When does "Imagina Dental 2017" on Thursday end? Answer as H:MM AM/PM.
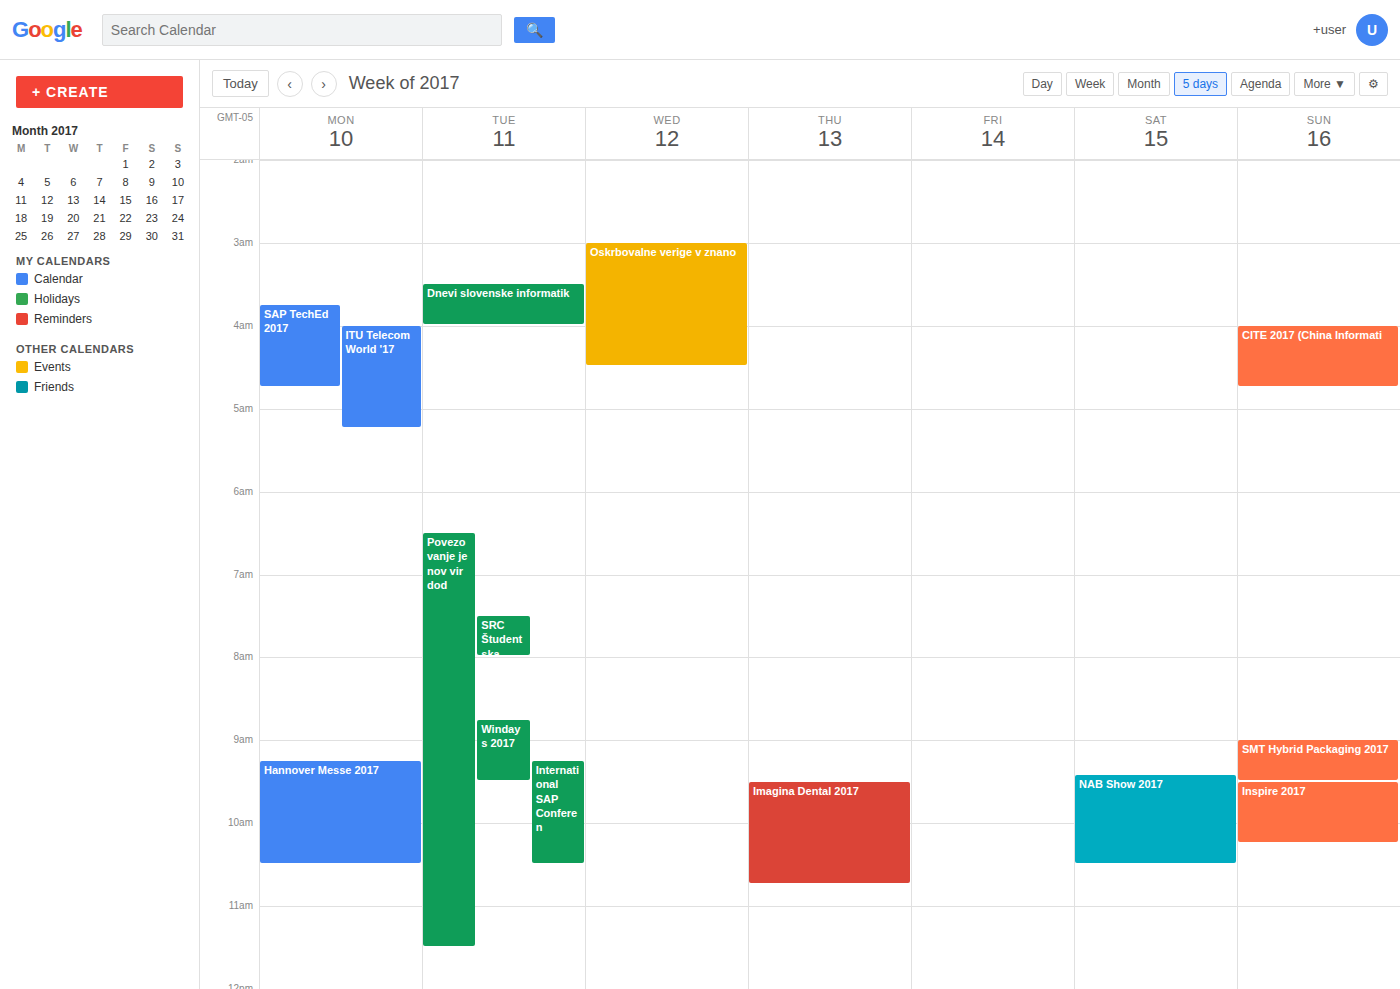
10:45 AM